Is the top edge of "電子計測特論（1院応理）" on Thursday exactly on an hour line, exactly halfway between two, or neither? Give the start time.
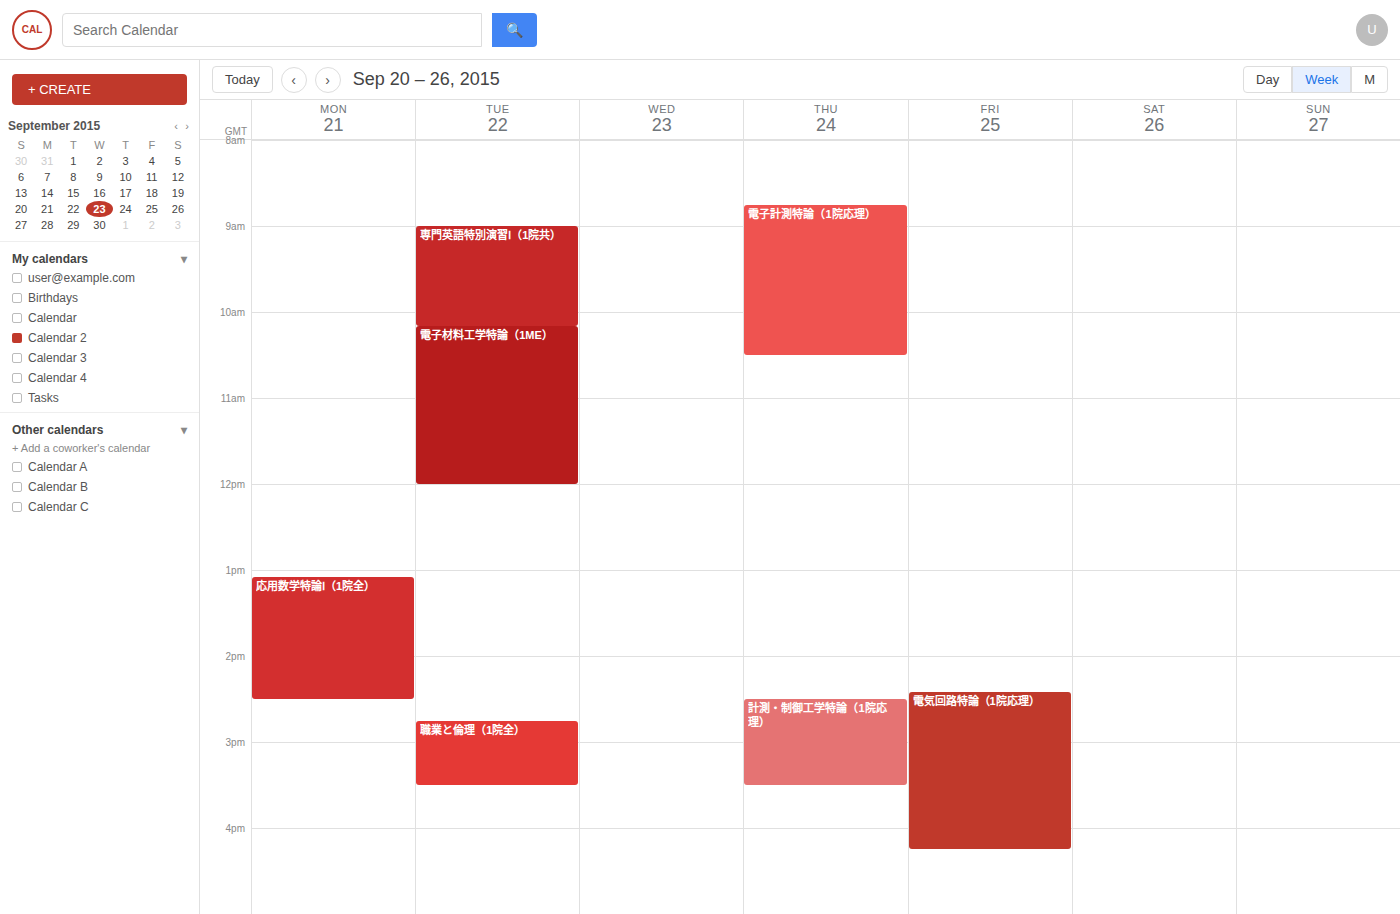
8:45 AM -- neither: three quarters of the way from the 8 AM line to the 9 AM line.